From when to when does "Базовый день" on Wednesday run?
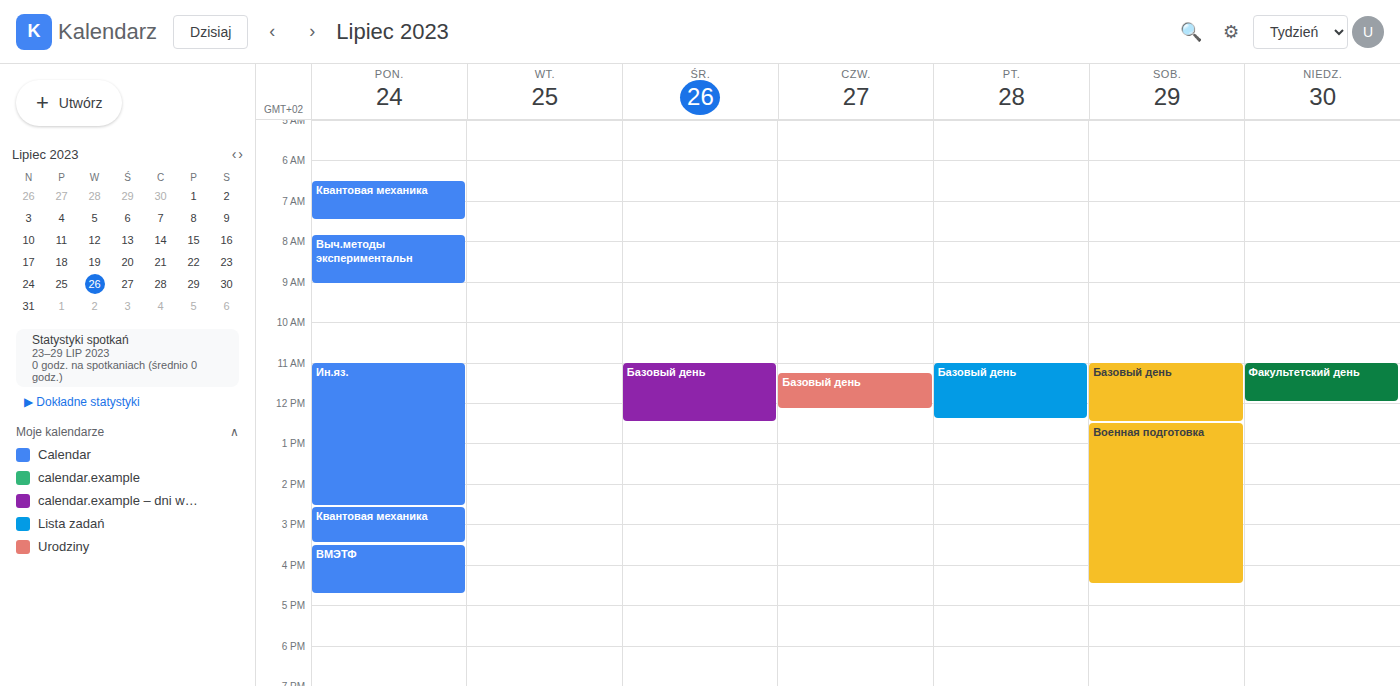
11:00 AM to 12:30 PM